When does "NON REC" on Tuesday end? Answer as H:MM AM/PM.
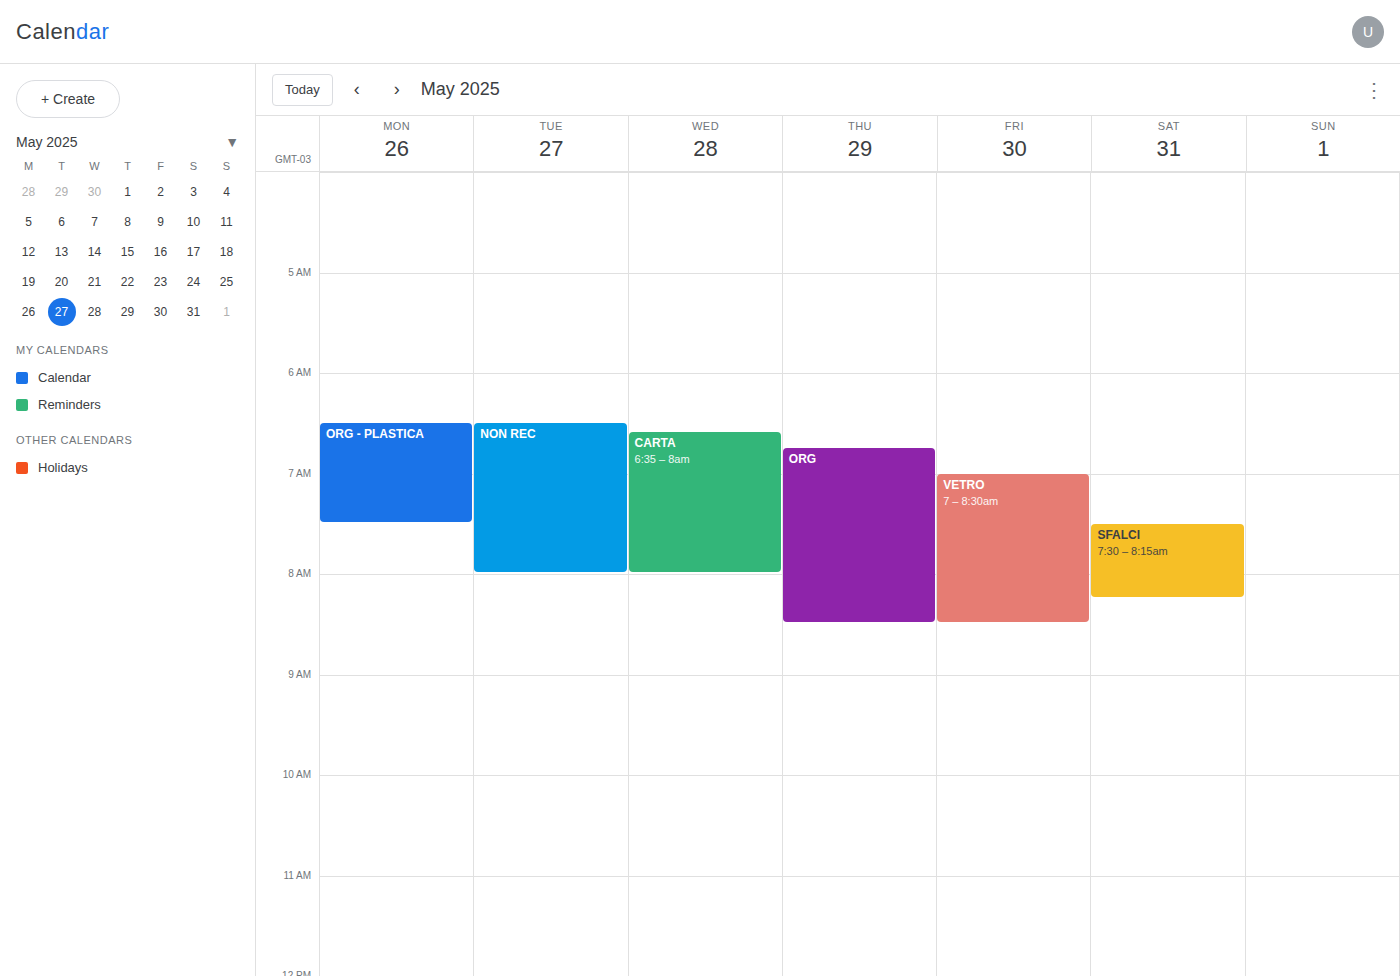
8:00 AM